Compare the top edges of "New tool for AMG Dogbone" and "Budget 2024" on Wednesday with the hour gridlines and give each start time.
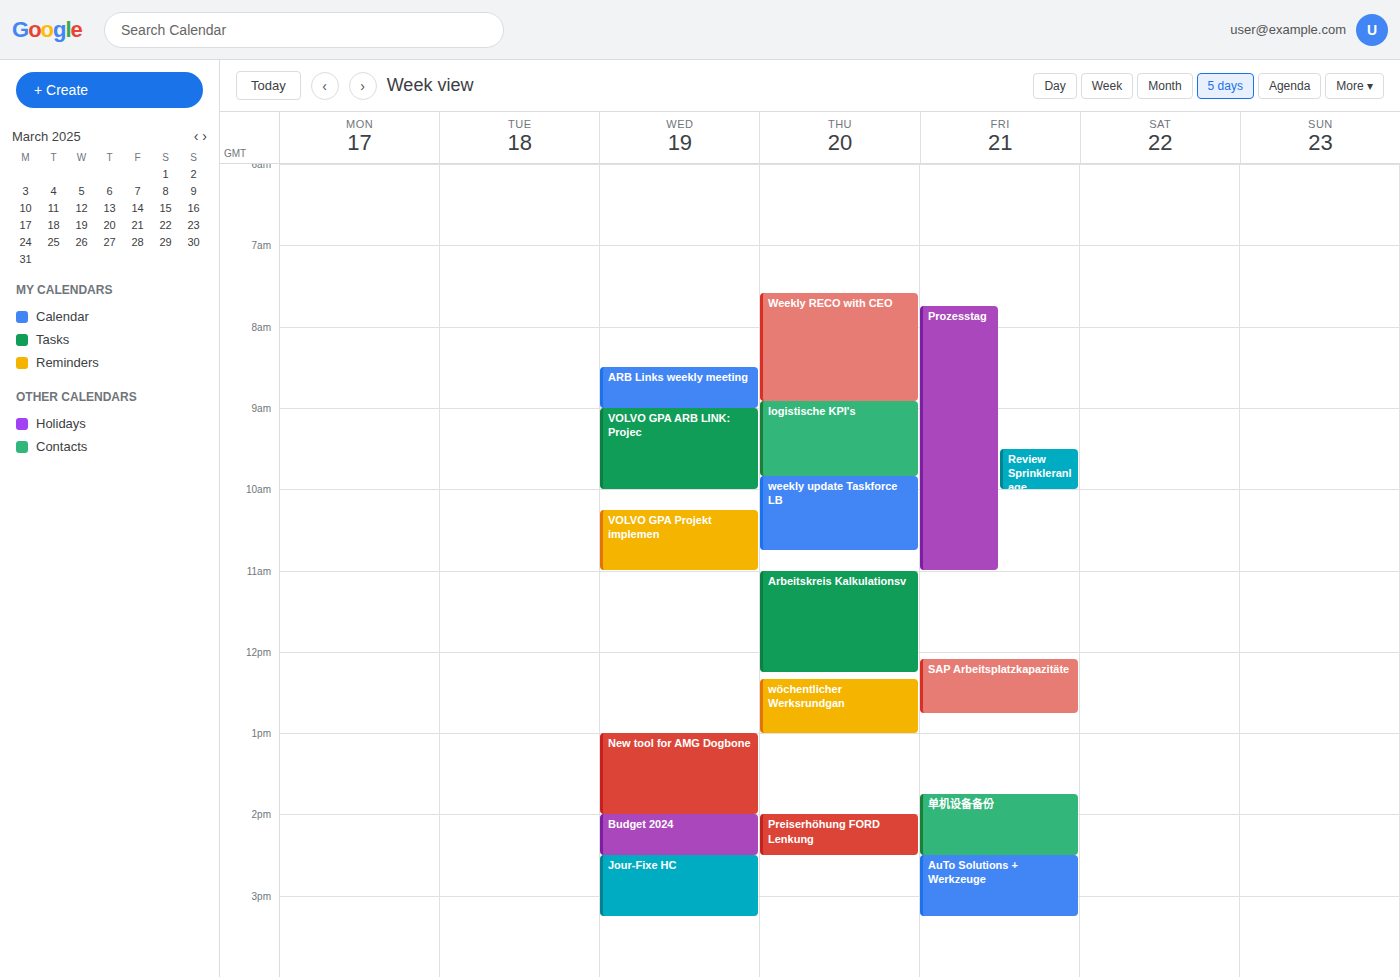
"New tool for AMG Dogbone": 1:00 PM, exactly on the 1 PM line. "Budget 2024": 2:00 PM, exactly on the 2 PM line.